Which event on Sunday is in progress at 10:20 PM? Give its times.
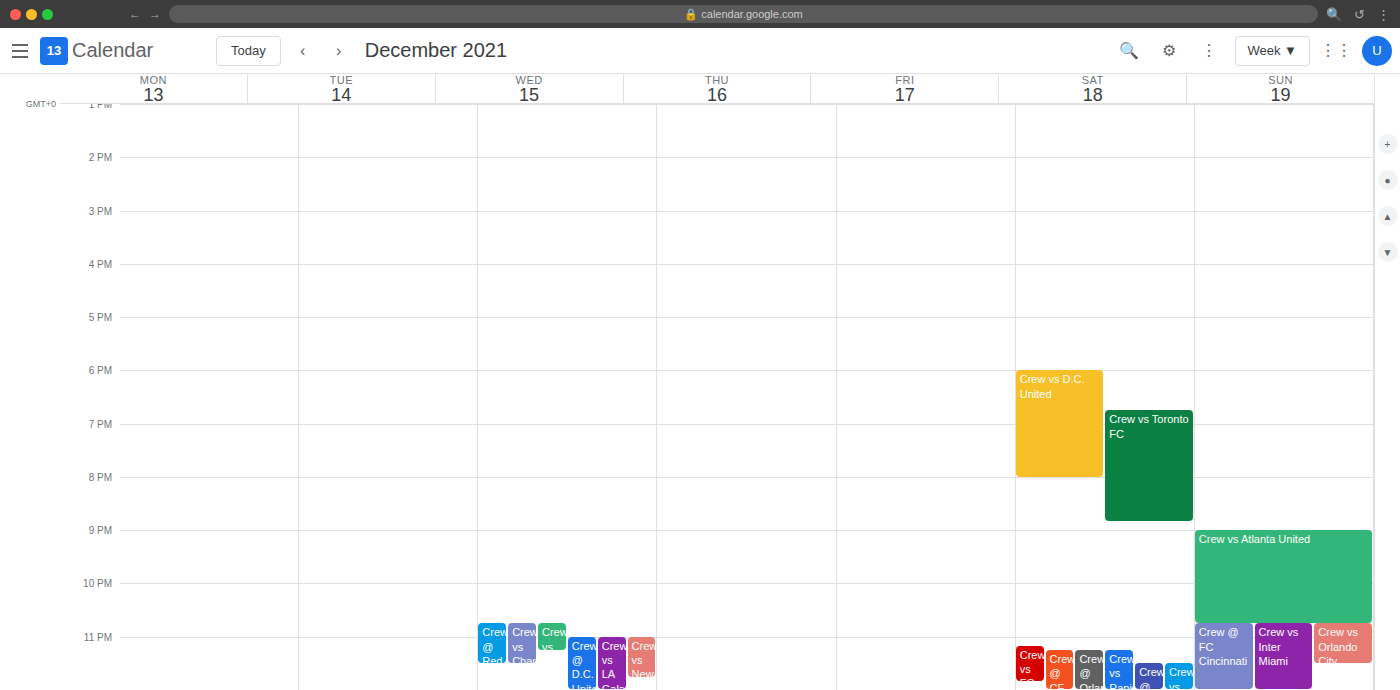
"Crew vs Atlanta United", 9:00 PM to 10:45 PM